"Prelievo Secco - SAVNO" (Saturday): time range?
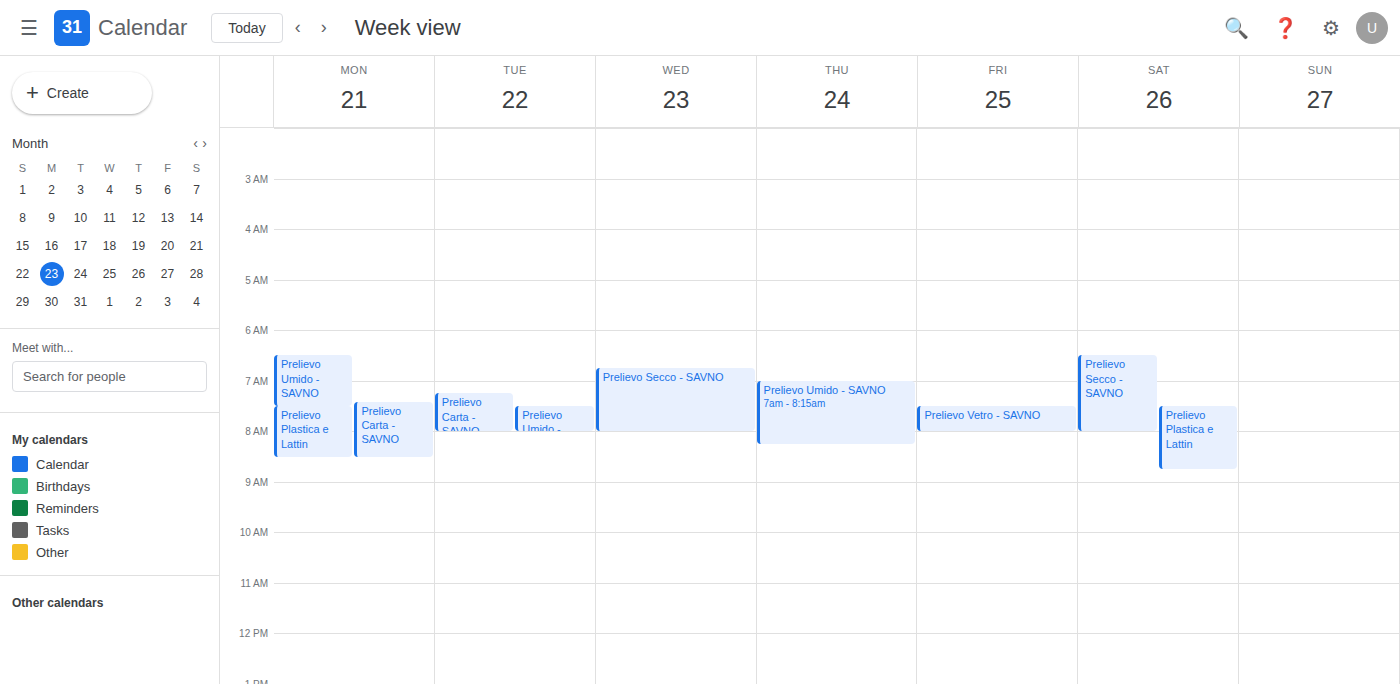
6:30 AM to 8:00 AM